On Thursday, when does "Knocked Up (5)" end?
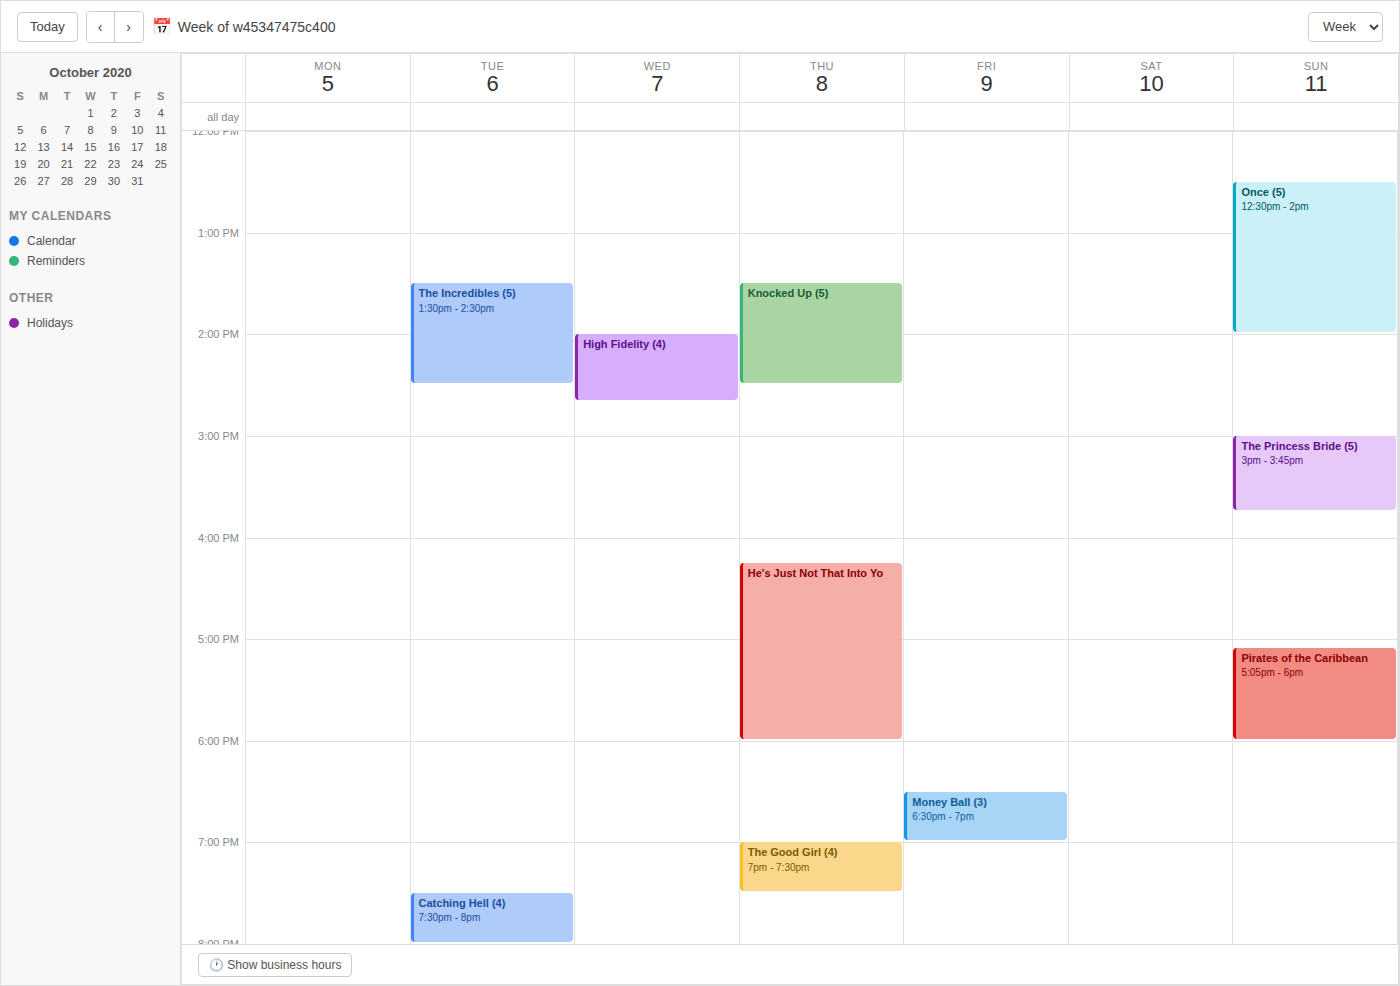
2:30 PM